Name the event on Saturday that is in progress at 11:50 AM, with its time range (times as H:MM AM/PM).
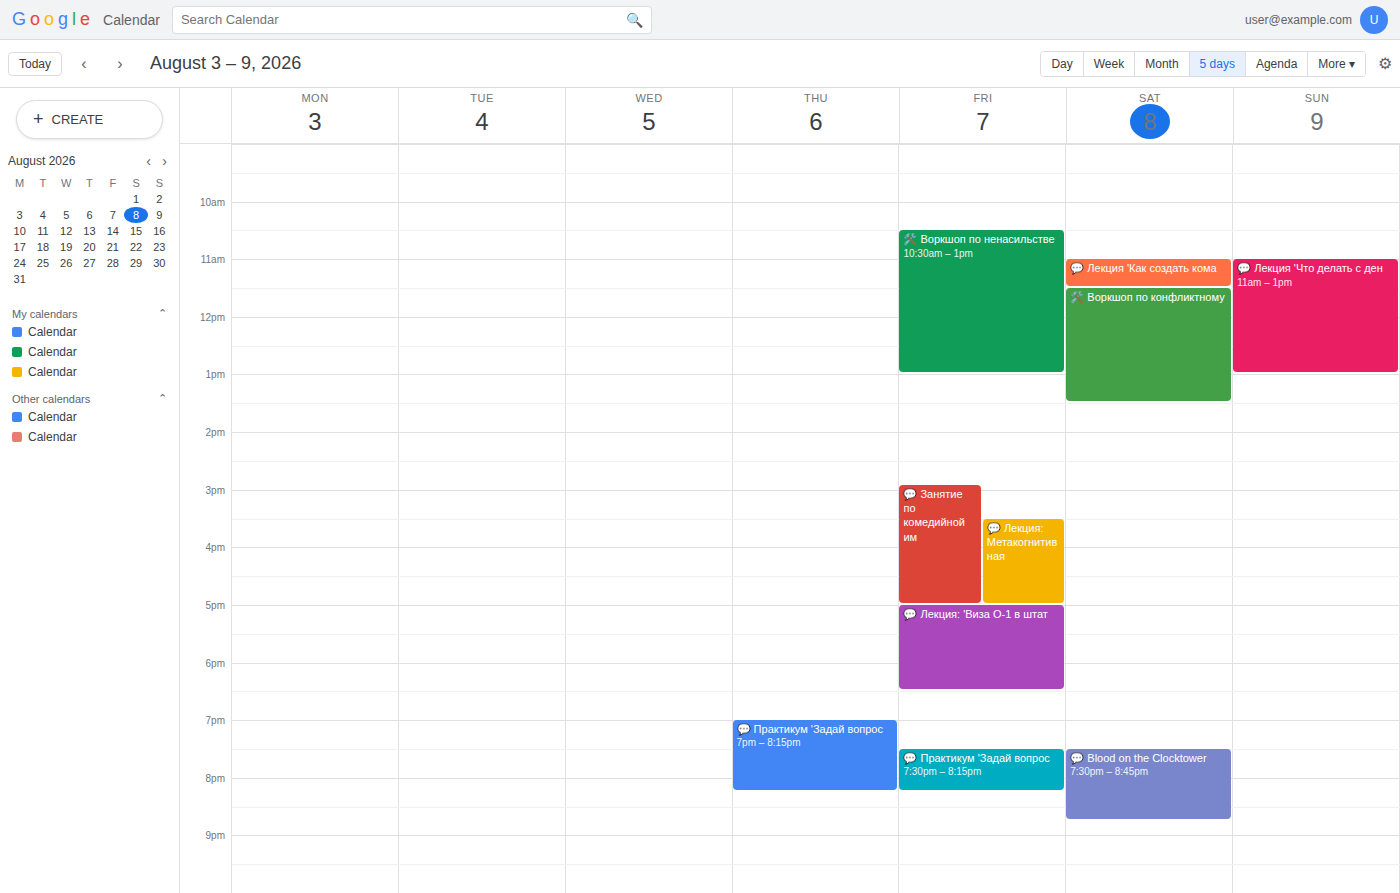
"🛠️ Воркшоп по конфликтному", 11:30 AM to 1:30 PM